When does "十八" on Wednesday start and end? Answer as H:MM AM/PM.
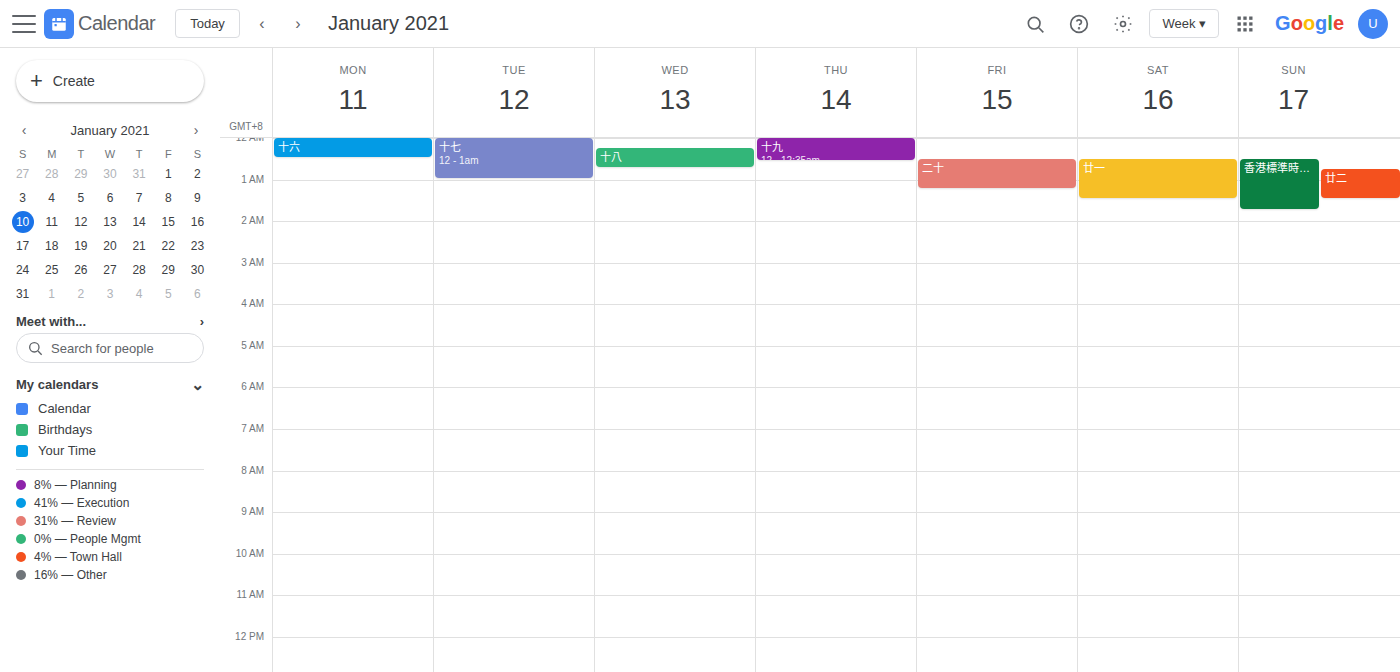
12:15 AM to 12:45 AM